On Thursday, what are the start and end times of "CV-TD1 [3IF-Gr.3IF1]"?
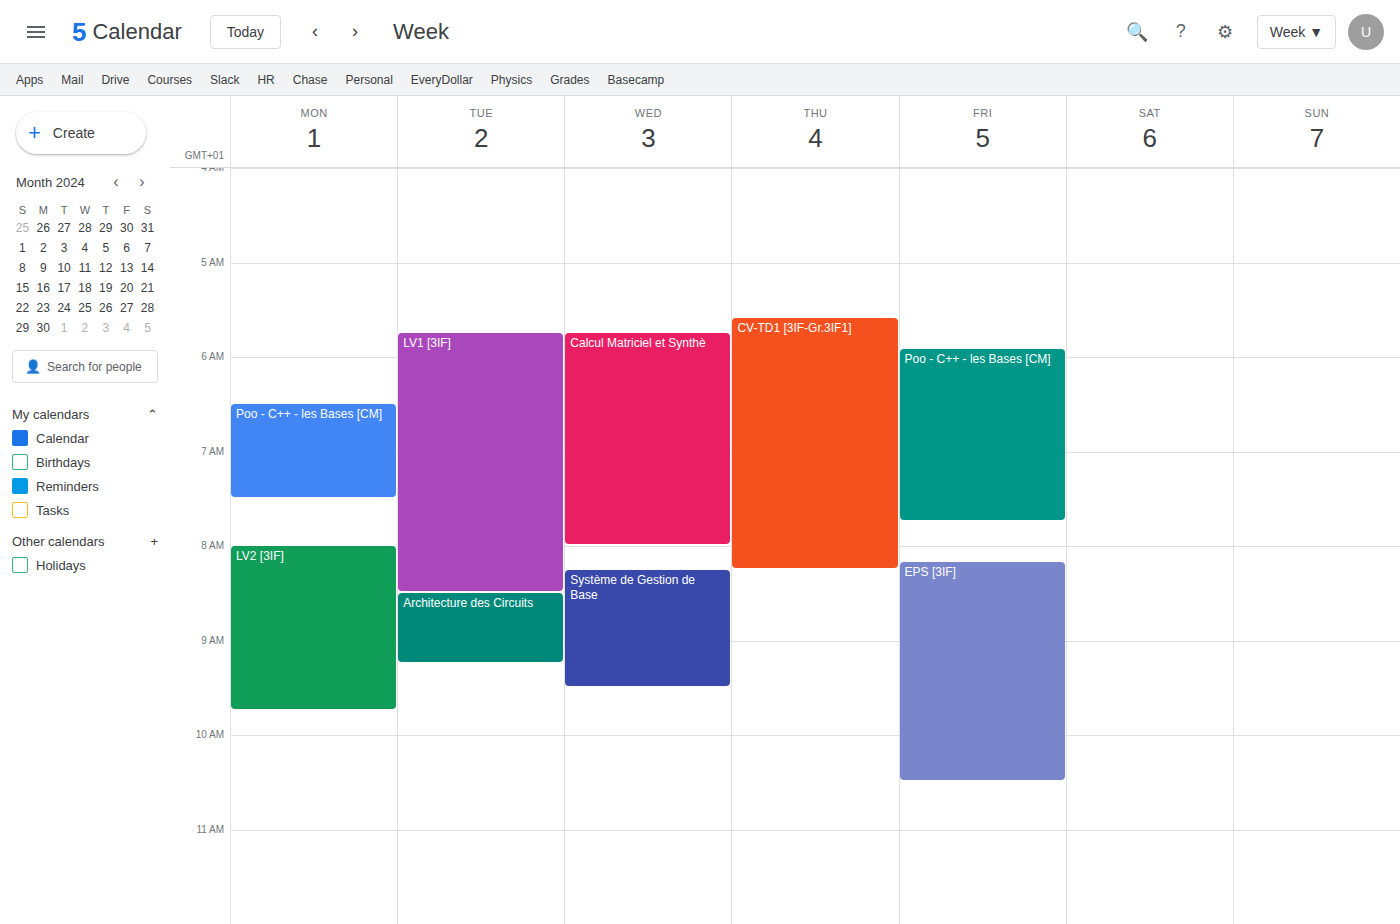
5:35 AM to 8:15 AM